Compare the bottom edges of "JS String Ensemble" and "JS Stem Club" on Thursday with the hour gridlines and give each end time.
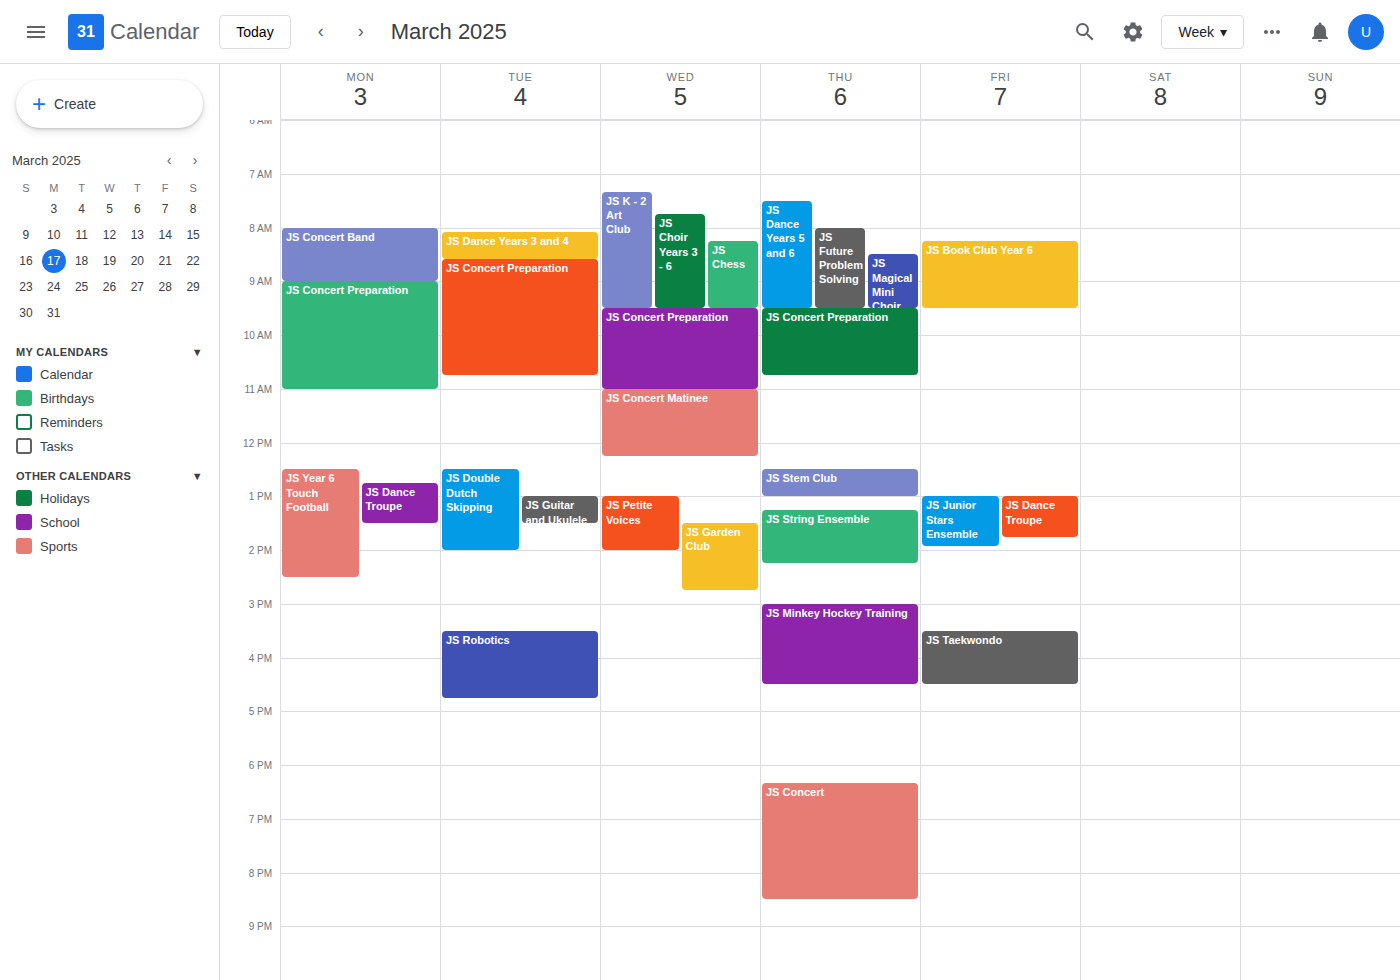
"JS String Ensemble": 2:15 PM, neither: a quarter of the way from the 2 PM line to the 3 PM line. "JS Stem Club": 1:00 PM, exactly on the 1 PM line.